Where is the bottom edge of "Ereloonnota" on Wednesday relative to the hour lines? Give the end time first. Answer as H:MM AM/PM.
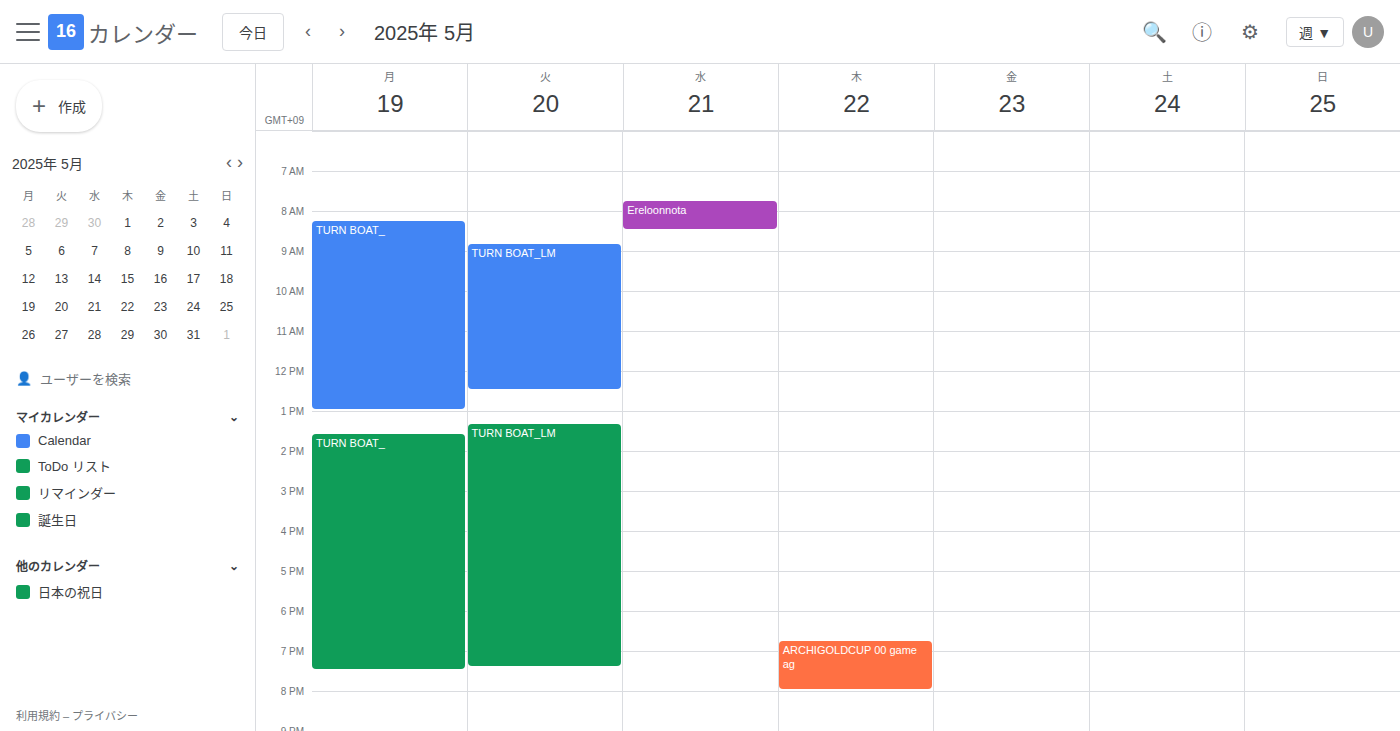
8:30 AM -- halfway between the 8 AM and 9 AM lines.